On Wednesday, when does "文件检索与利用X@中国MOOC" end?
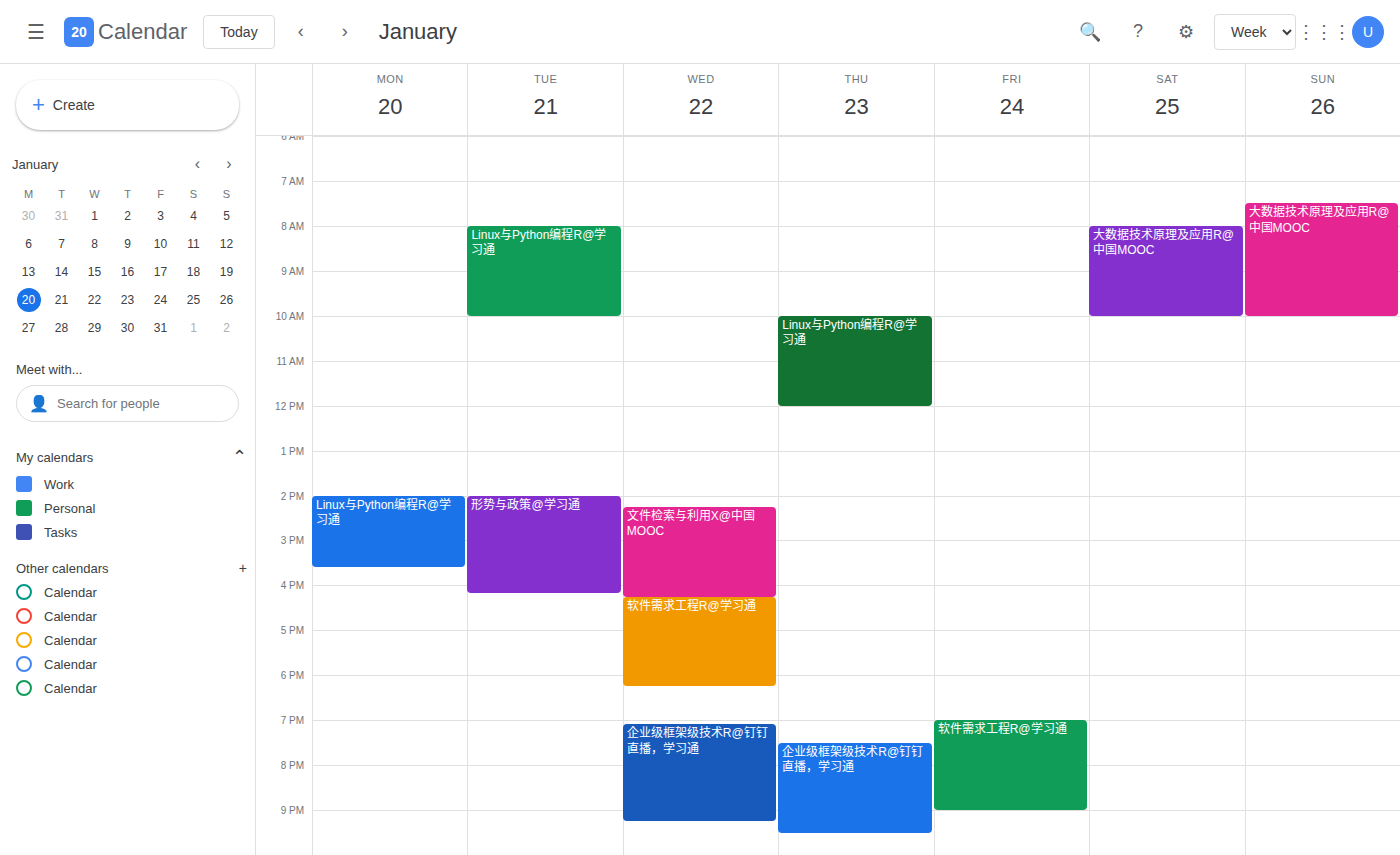
16:15